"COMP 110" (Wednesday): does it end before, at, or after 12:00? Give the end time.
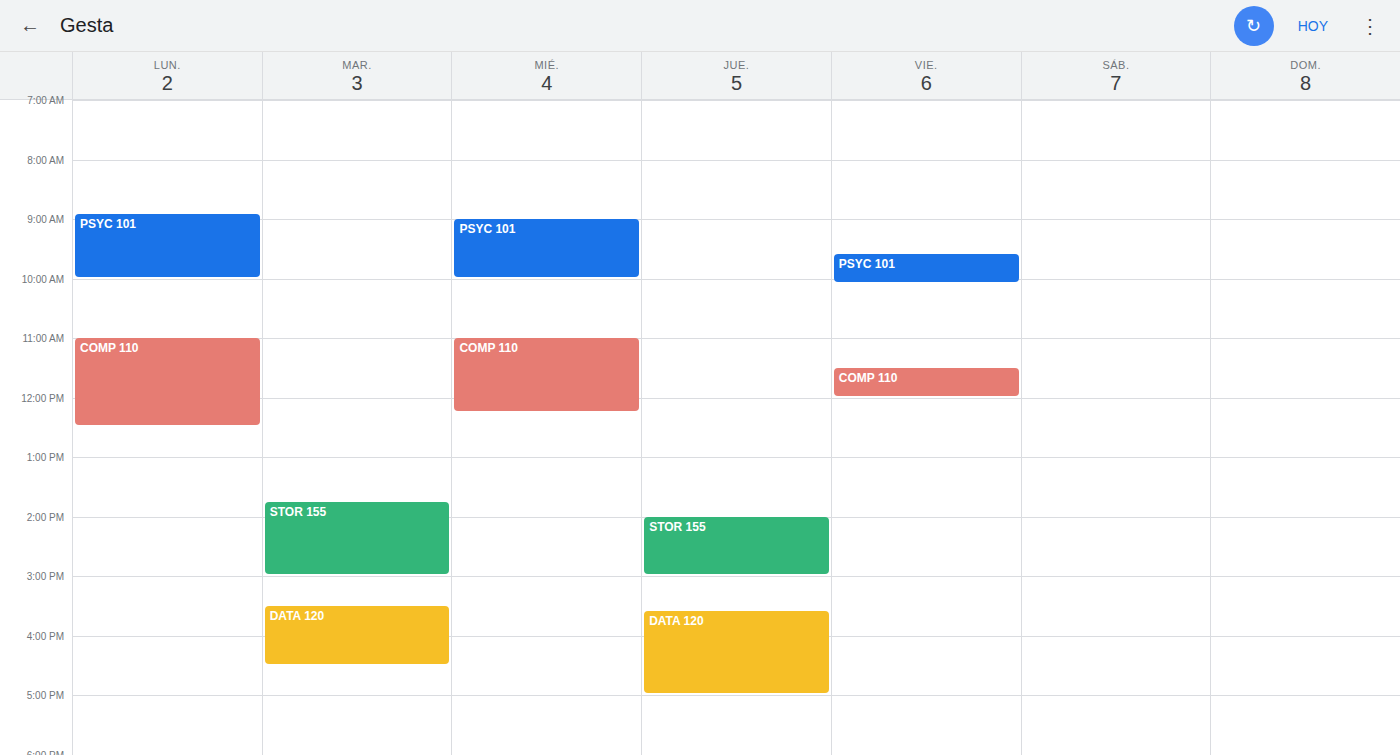
12:15 -- after 12:00, 15 minutes below the 12:00 line.